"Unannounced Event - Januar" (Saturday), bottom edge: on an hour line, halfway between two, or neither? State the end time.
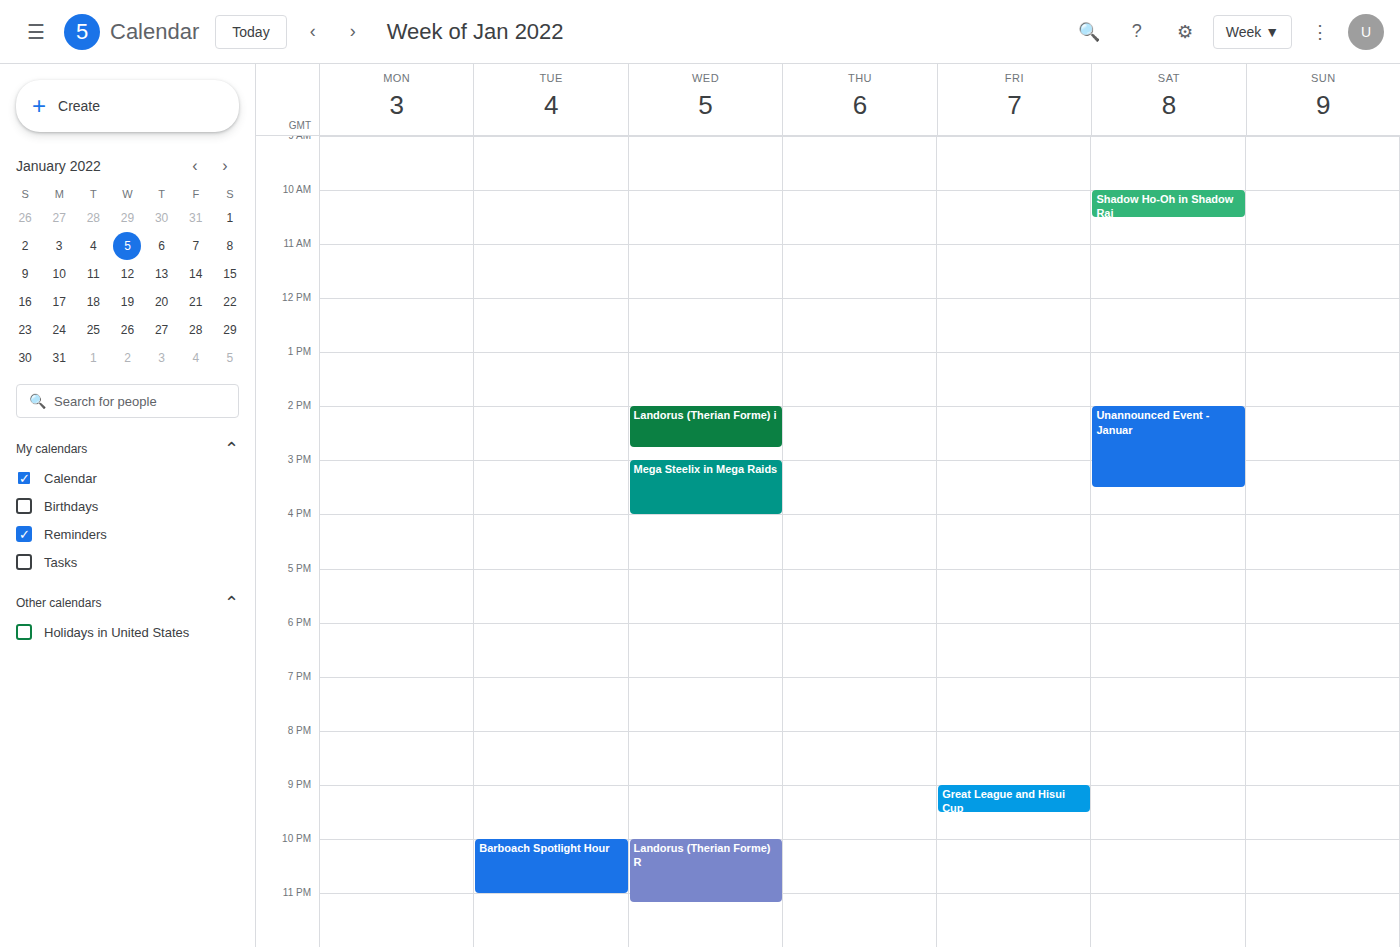
15:30 -- halfway between the 15:00 and 16:00 lines.